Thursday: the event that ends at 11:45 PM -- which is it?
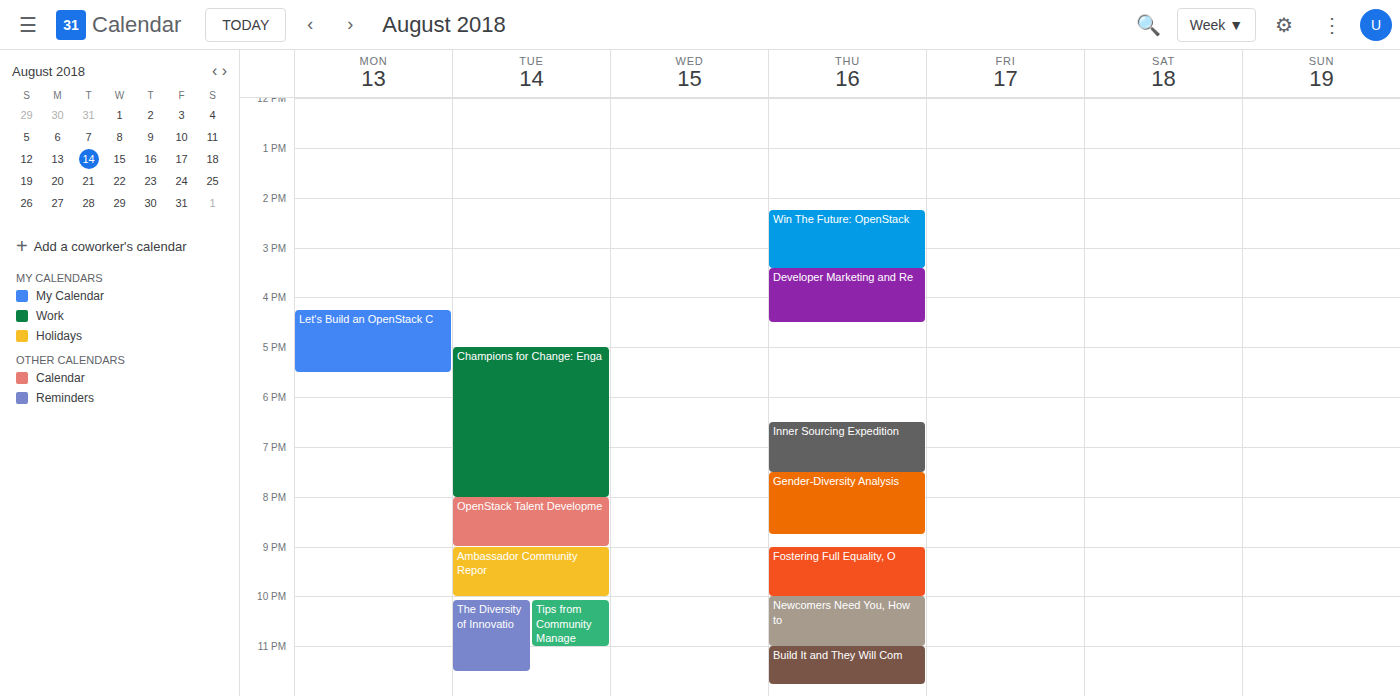
"Build It and They Will Com"